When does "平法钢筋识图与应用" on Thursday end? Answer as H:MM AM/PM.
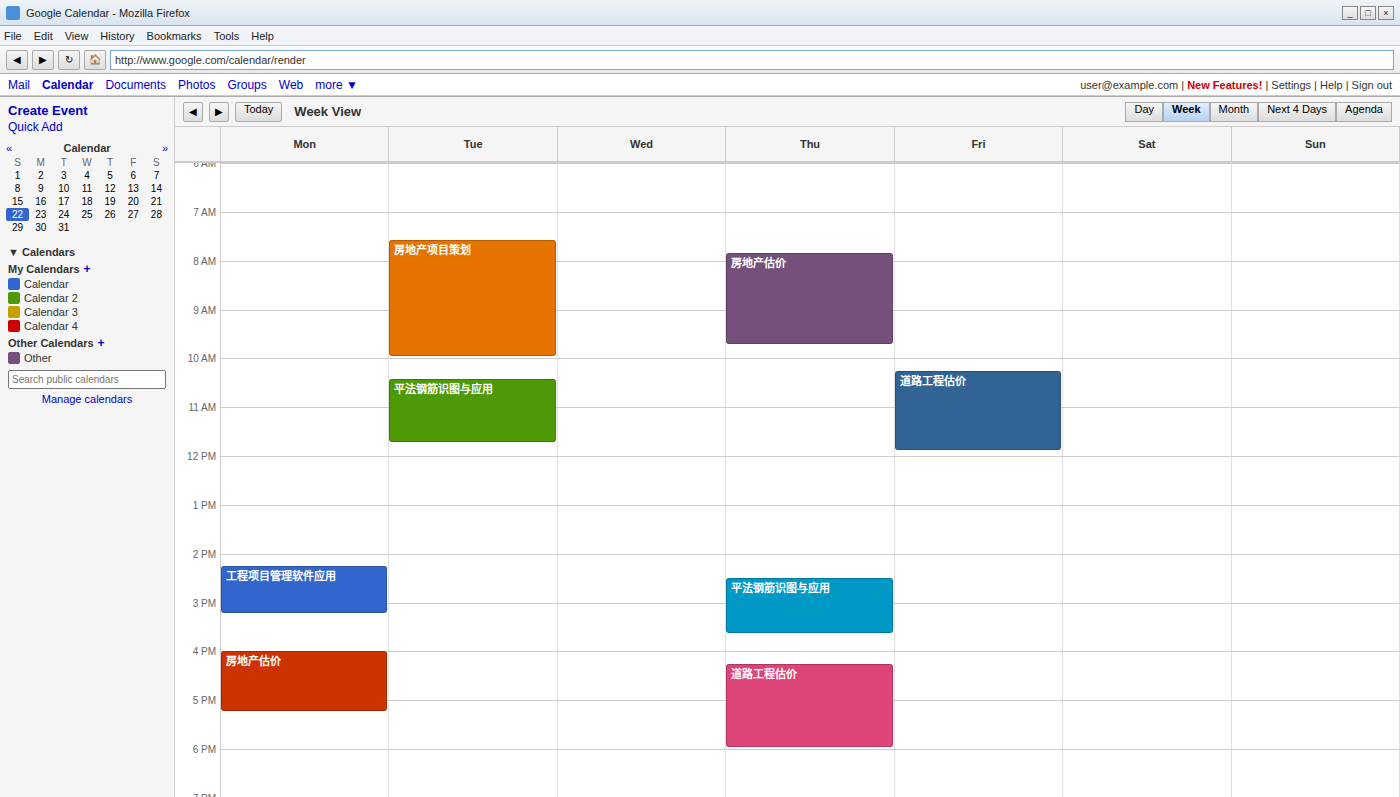
3:40 PM